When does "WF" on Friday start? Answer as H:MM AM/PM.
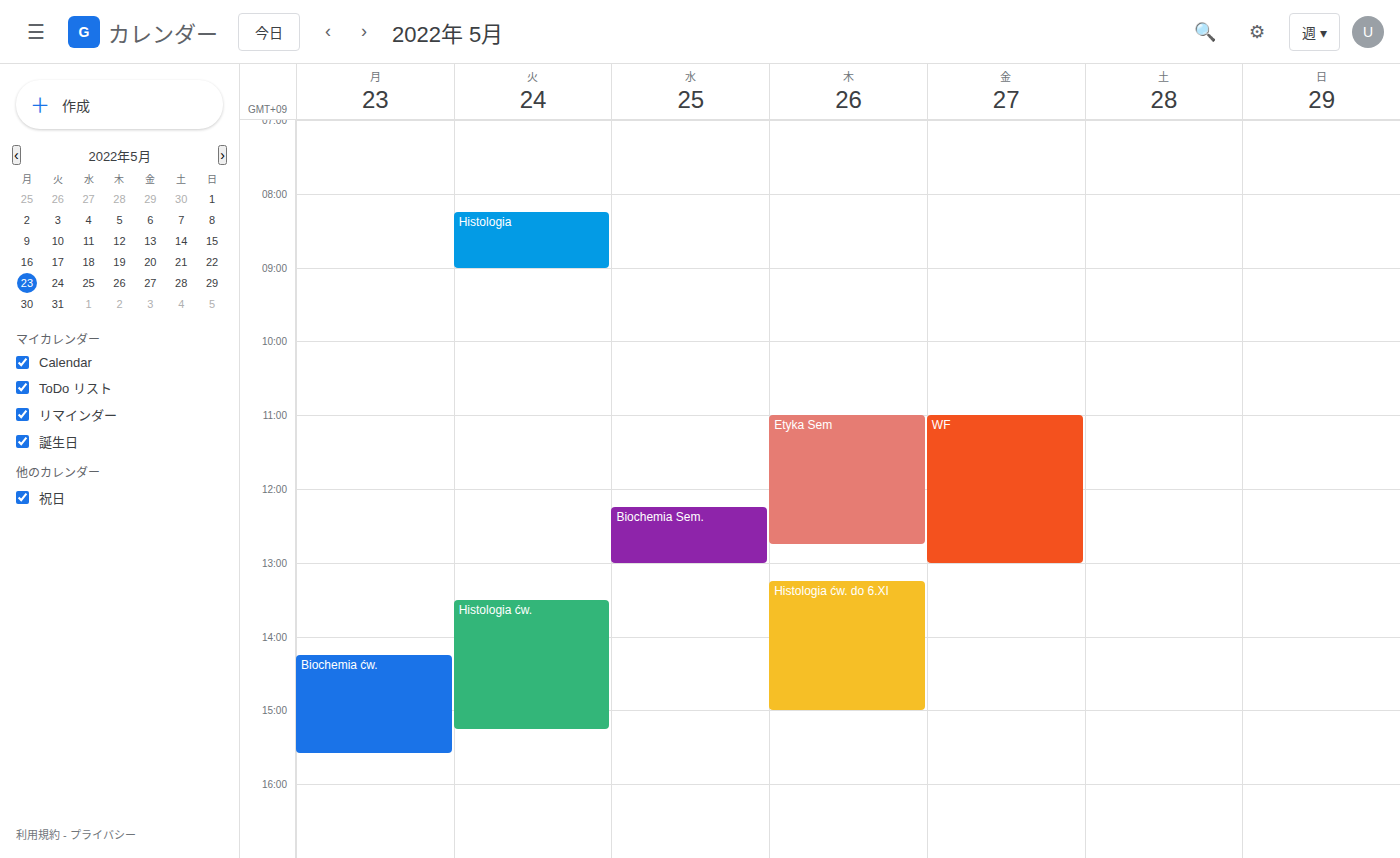
11:00 AM